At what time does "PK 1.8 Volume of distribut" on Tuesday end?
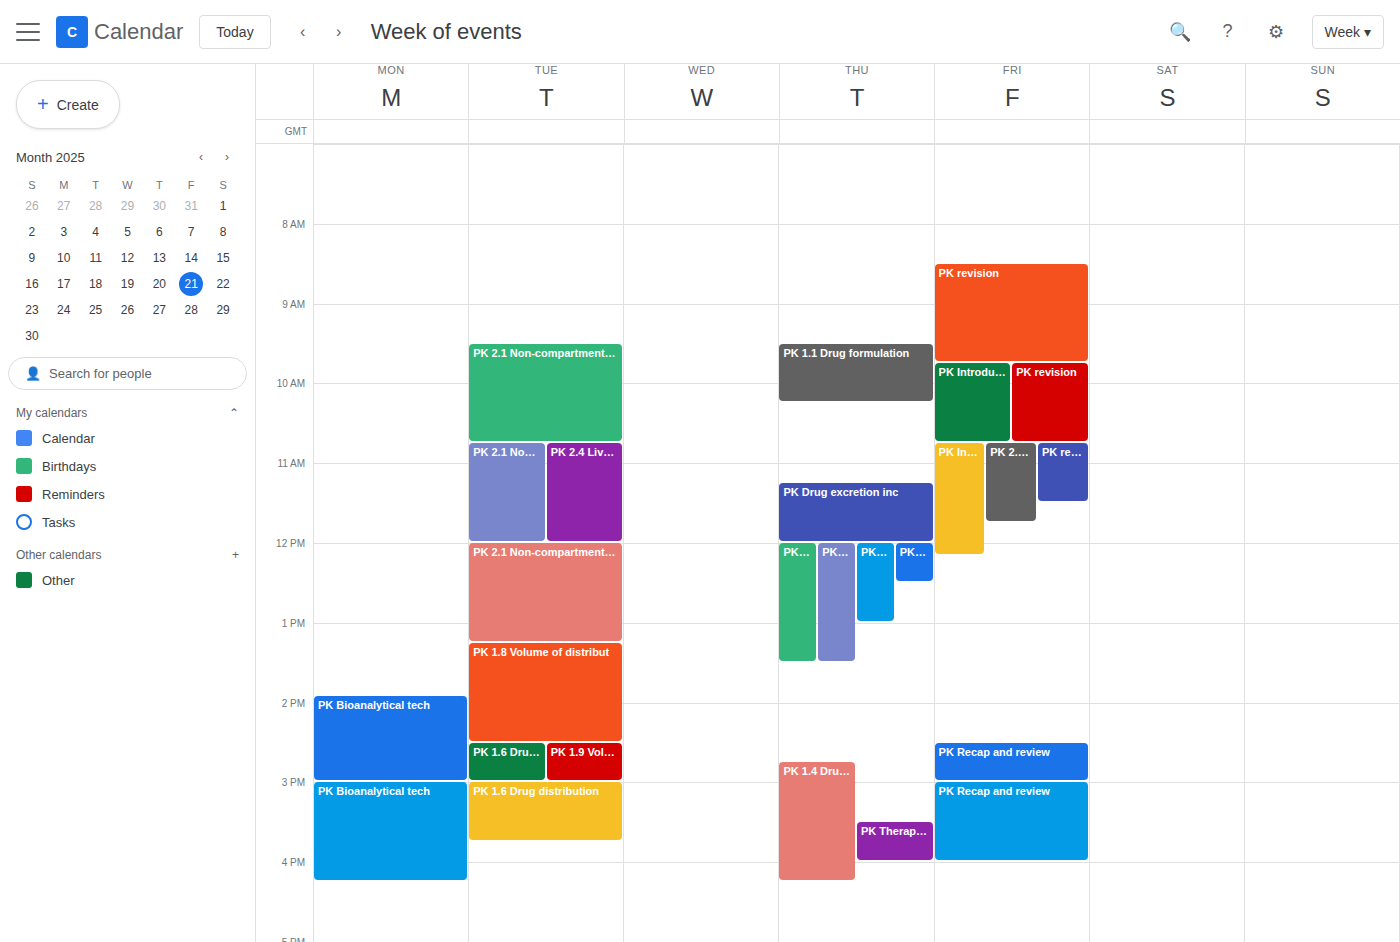
2:30 PM